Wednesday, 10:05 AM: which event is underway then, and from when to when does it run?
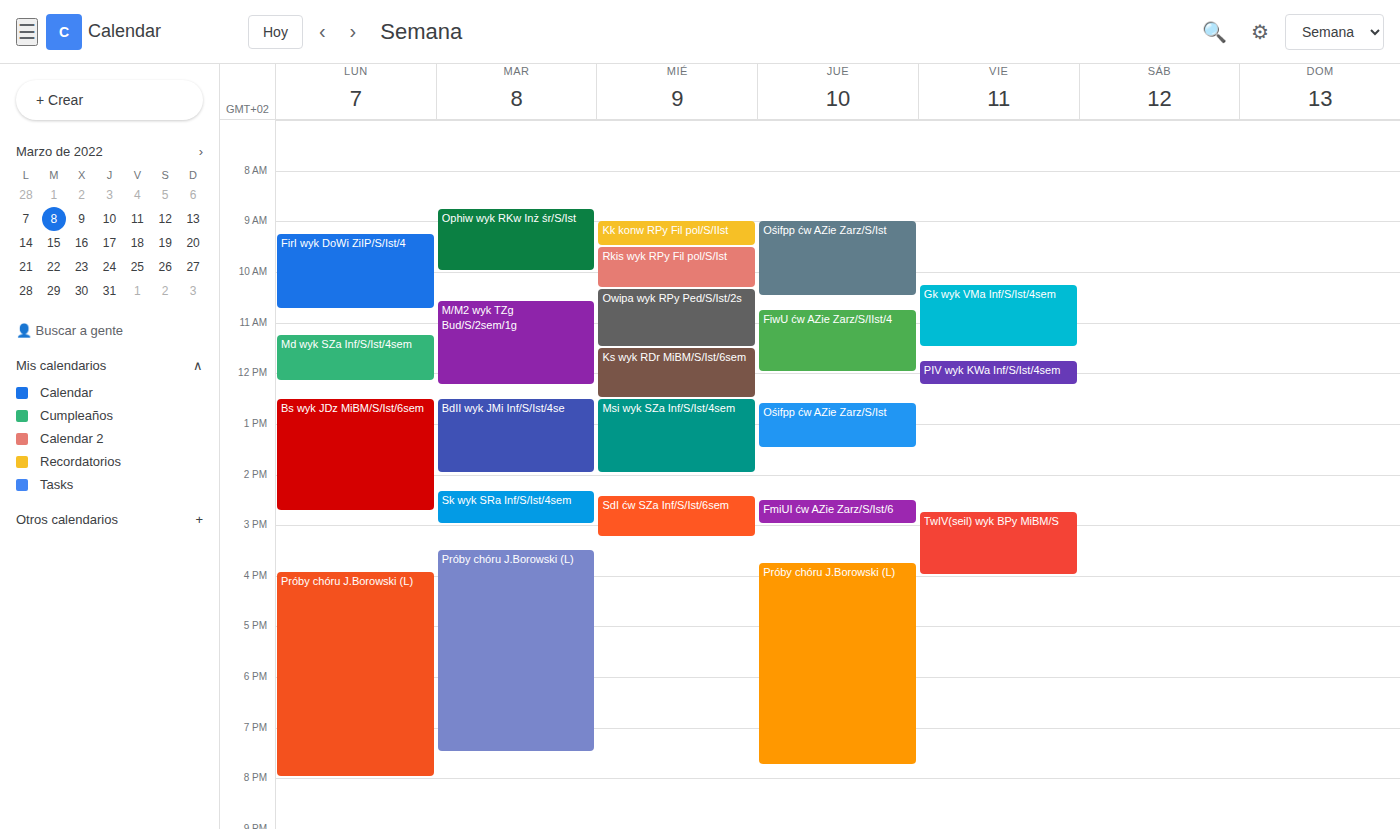
"Rkis wyk RPy Fil pol/S/Ist", 9:30 AM to 10:20 AM